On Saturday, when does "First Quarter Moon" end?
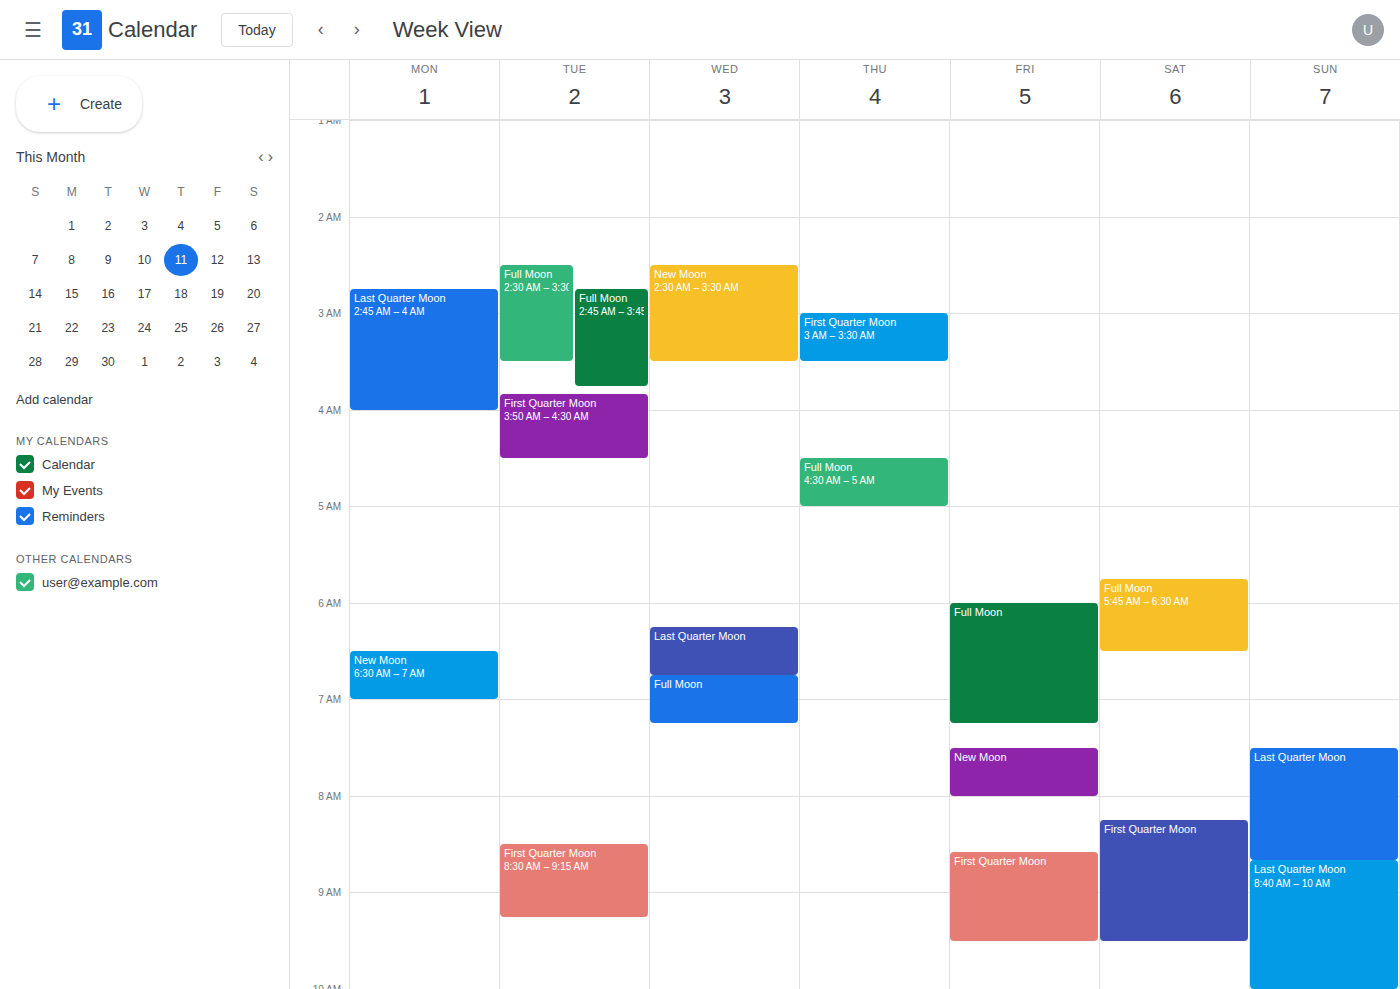
9:30 AM